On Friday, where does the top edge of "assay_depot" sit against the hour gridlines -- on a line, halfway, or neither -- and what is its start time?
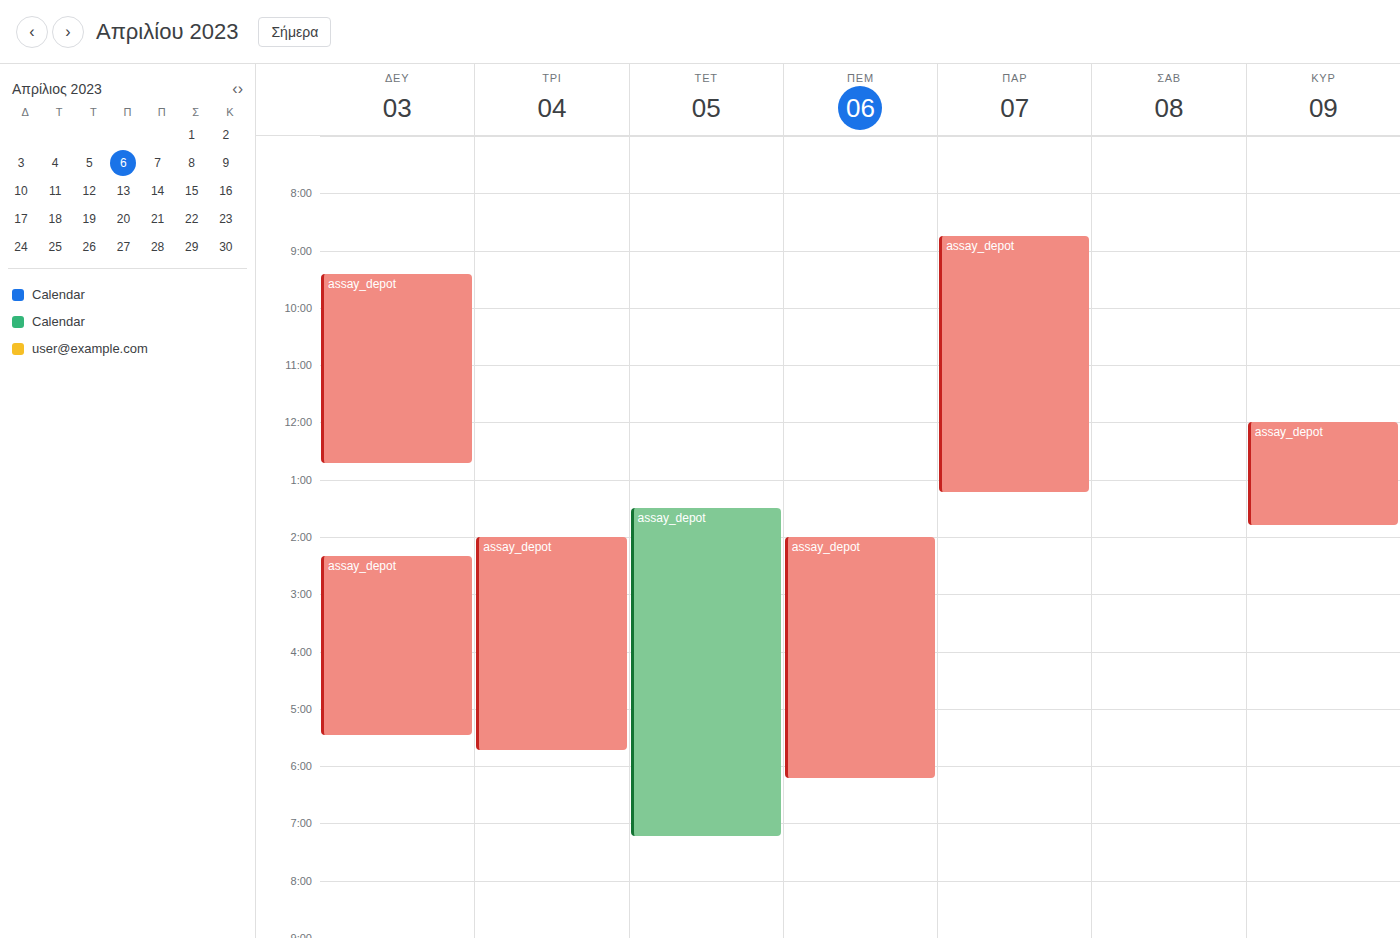
8:45 AM -- neither: three quarters of the way from the 8 AM line to the 9 AM line.